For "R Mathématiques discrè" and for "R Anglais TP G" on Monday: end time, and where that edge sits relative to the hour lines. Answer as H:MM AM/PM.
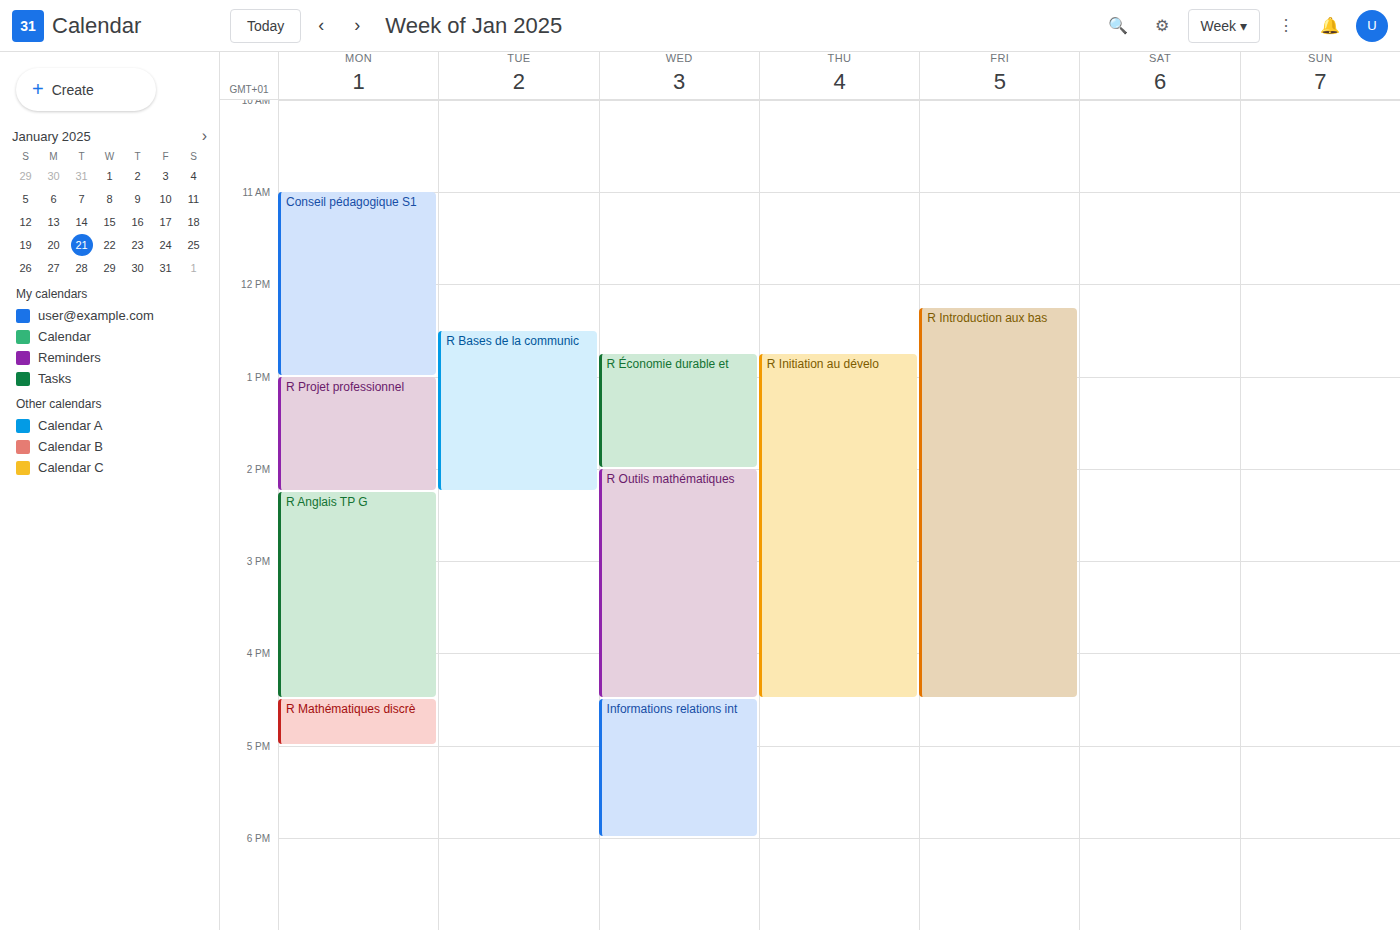
"R Mathématiques discrè": 5:00 PM, exactly on the 5 PM line. "R Anglais TP G": 4:30 PM, halfway between the 4 PM and 5 PM lines.